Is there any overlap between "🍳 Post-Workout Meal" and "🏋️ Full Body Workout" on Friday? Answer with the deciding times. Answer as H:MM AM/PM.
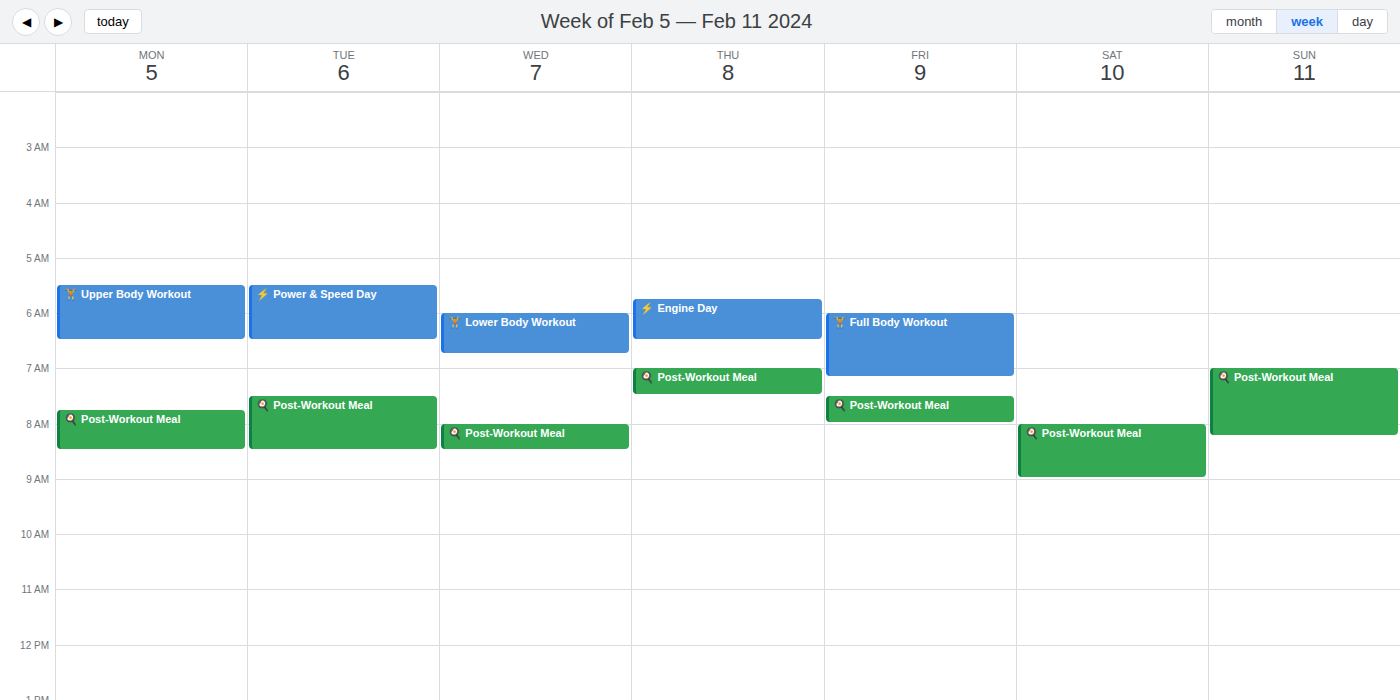
"🏋️ Full Body Workout" ends at 7:10 AM and "🍳 Post-Workout Meal" starts at 7:30 AM -- no overlap.